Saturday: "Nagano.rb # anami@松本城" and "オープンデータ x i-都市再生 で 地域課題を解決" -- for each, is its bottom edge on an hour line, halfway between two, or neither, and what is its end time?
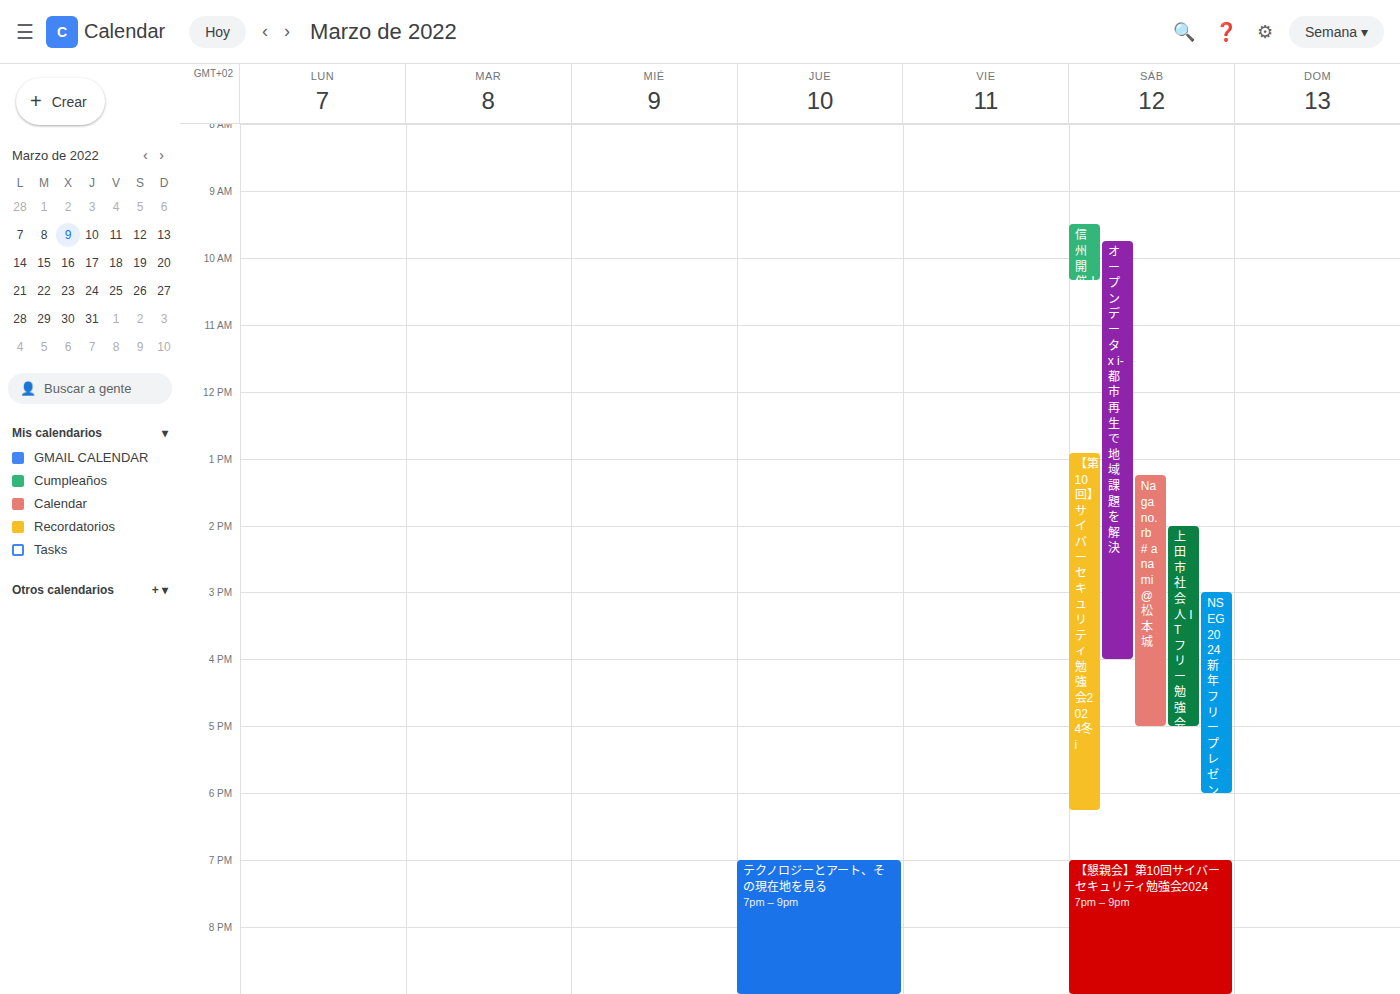
"Nagano.rb # anami@松本城": 5:00 PM, exactly on the 5 PM line. "オープンデータ x i-都市再生 で 地域課題を解決": 4:00 PM, exactly on the 4 PM line.